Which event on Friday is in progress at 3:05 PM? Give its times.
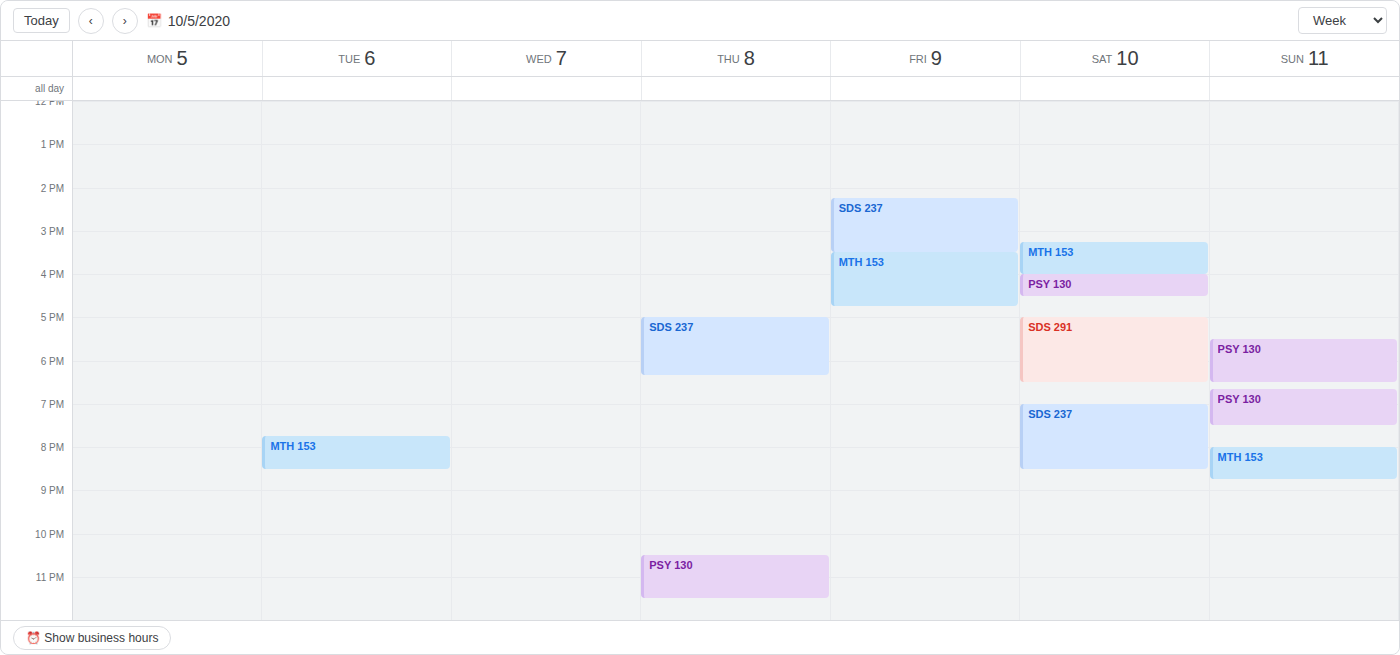
"SDS 237", 2:15 PM to 3:30 PM